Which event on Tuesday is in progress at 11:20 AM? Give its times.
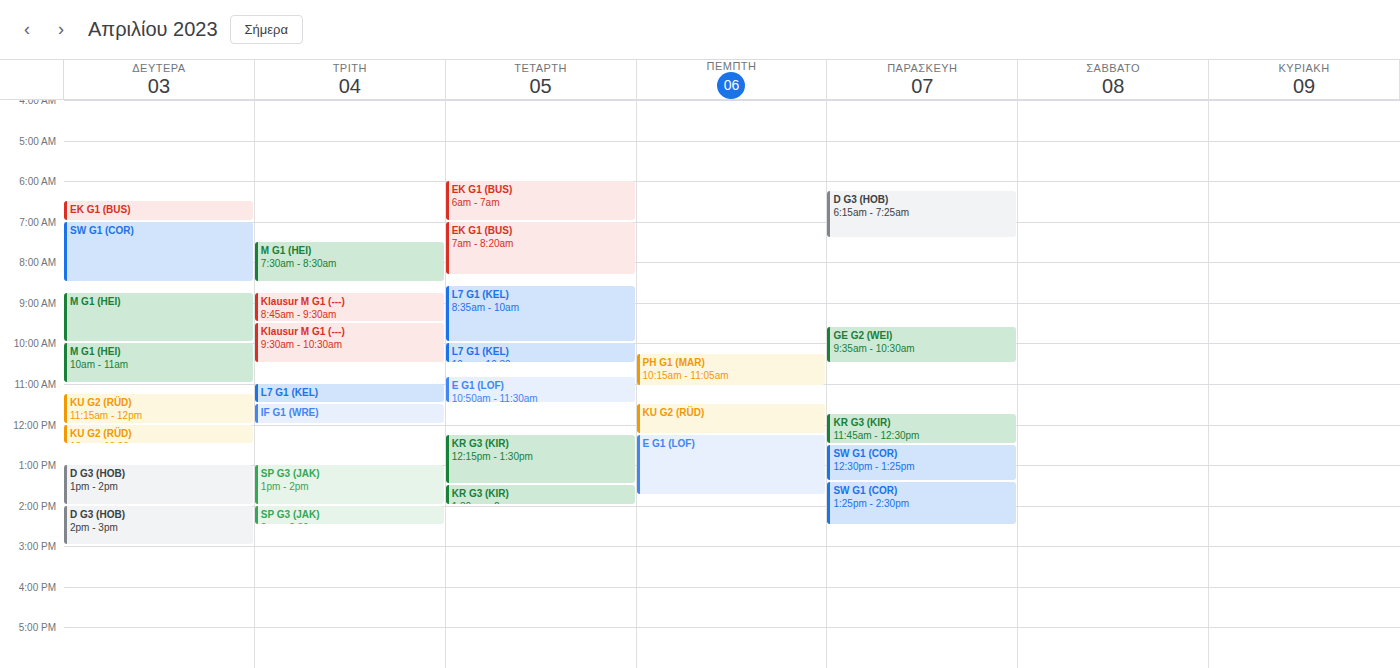
"L7 G1 (KEL)", 11:00 AM to 11:30 AM